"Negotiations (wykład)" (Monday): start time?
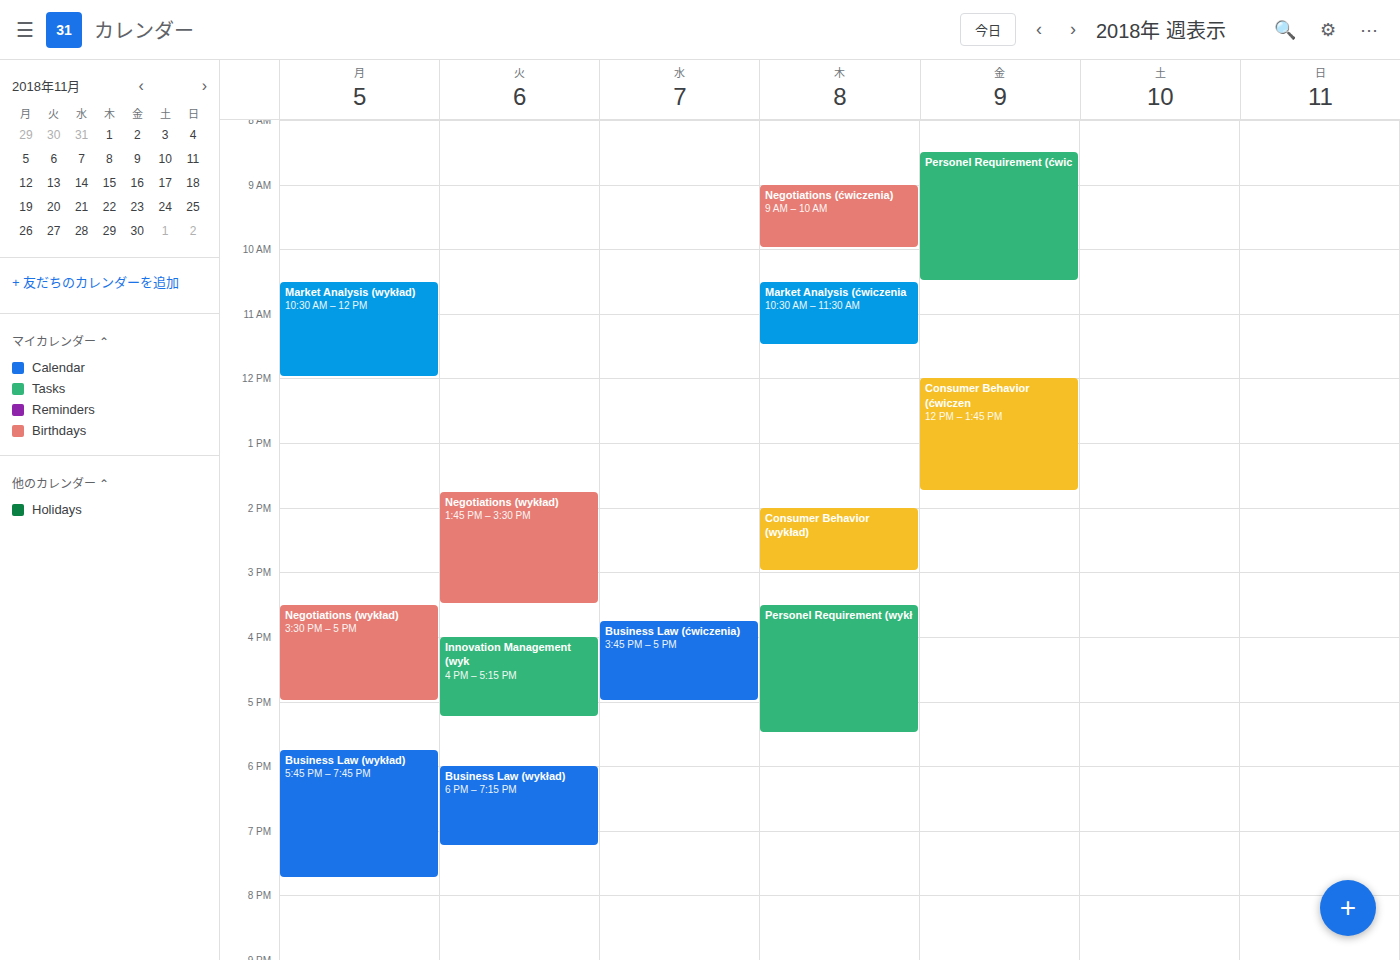
3:30 PM